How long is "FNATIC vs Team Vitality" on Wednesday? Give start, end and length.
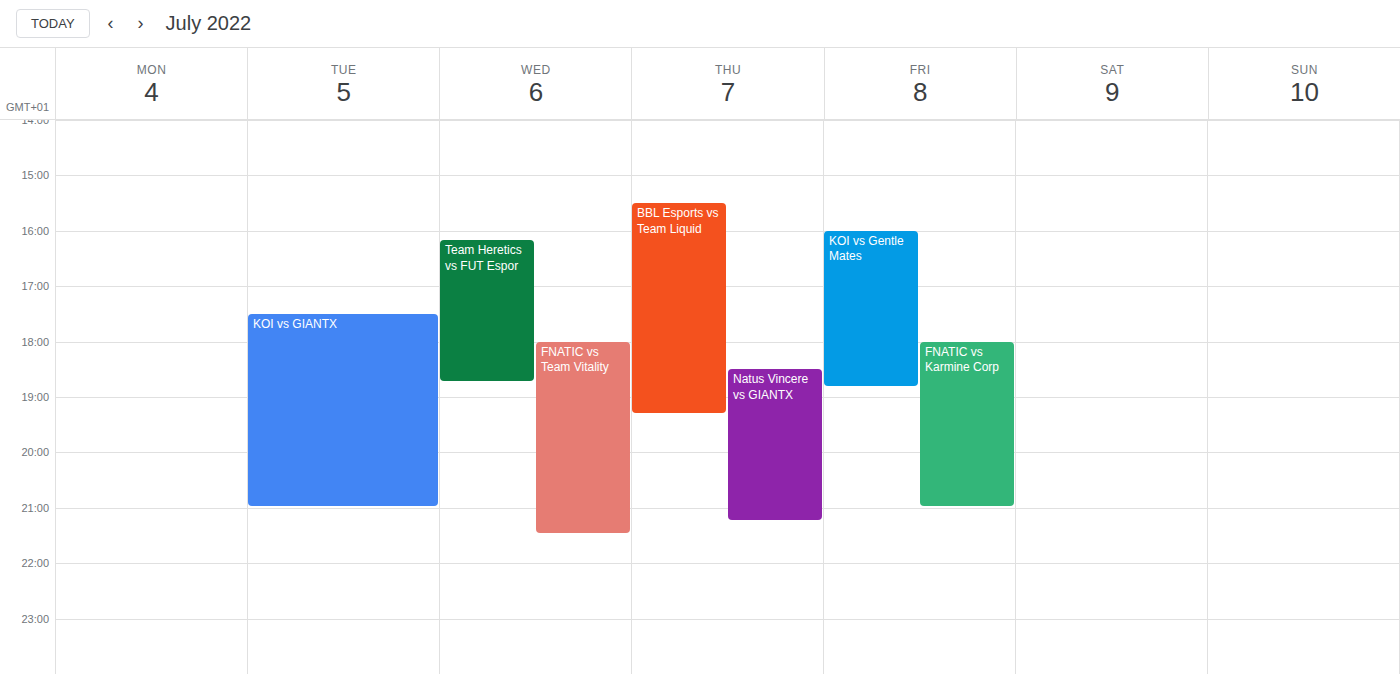
6:00 PM to 9:30 PM, 3 hours 30 minutes